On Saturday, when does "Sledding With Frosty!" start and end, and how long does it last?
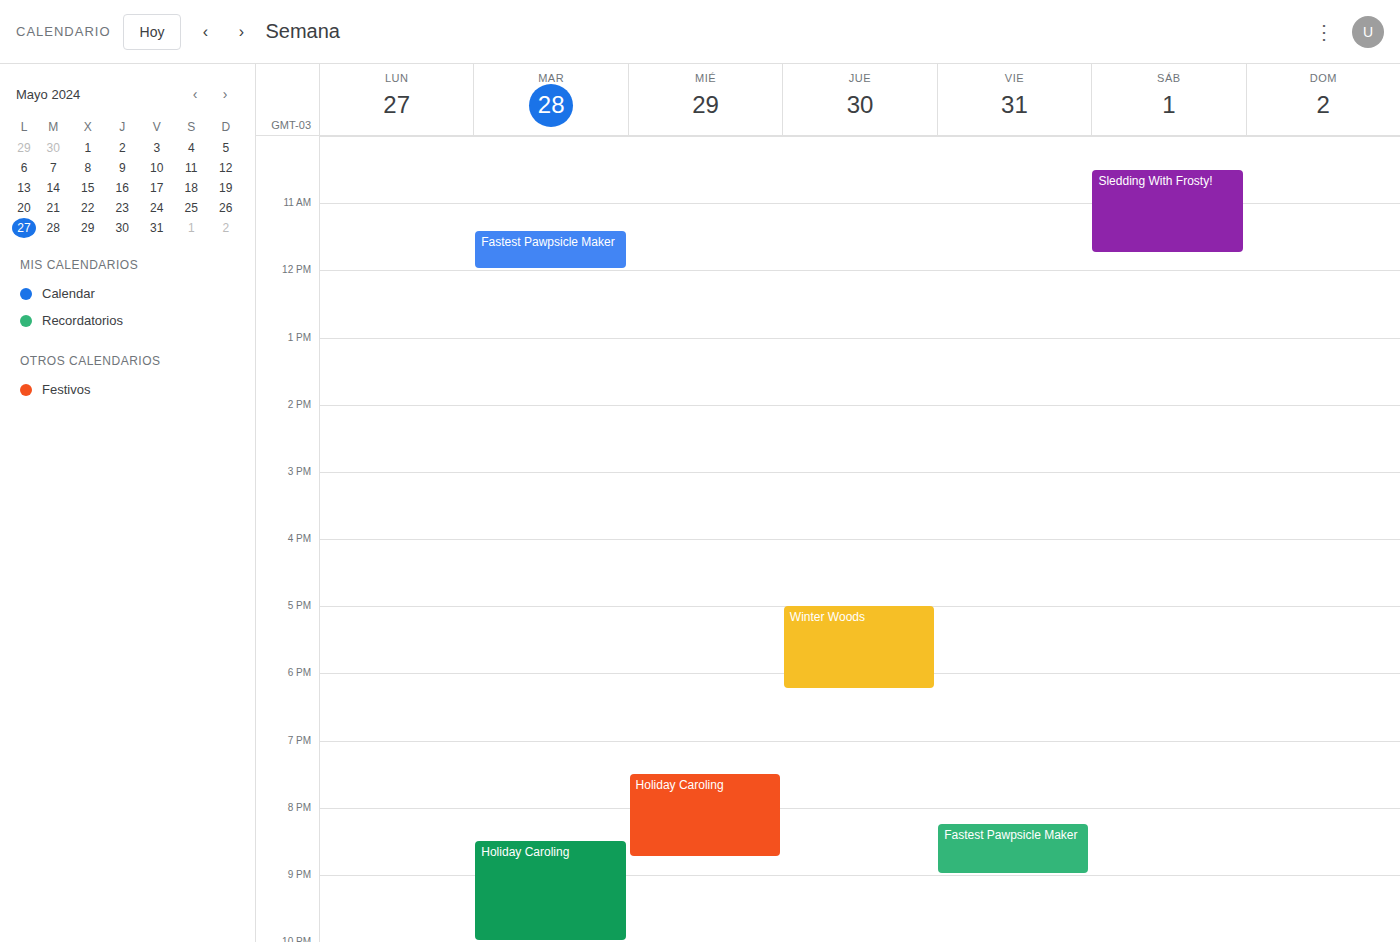
10:30 AM to 11:45 AM, 1 hour 15 minutes